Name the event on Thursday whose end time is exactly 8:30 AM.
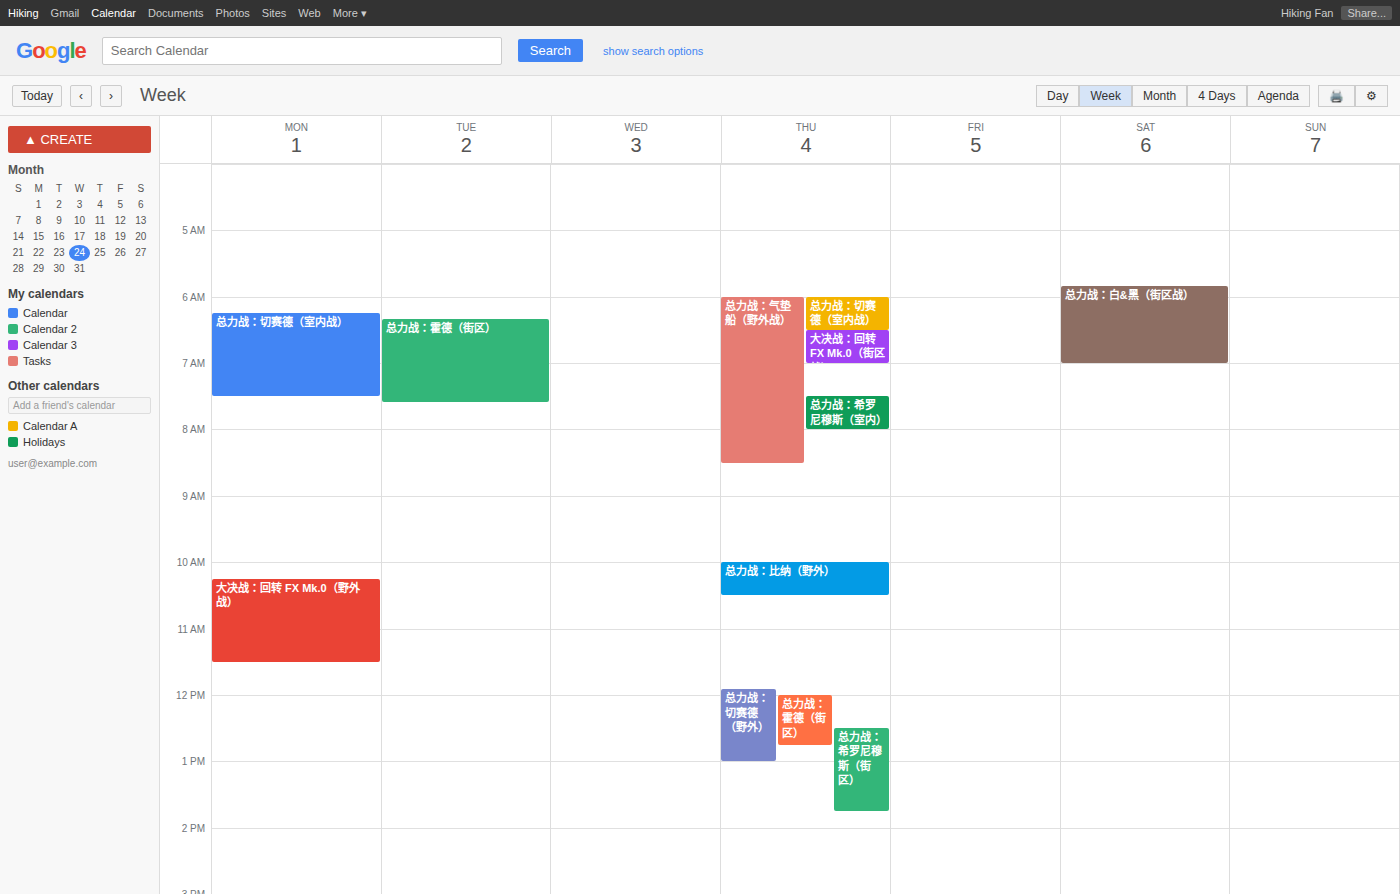
"总力战：气垫船（野外战）"